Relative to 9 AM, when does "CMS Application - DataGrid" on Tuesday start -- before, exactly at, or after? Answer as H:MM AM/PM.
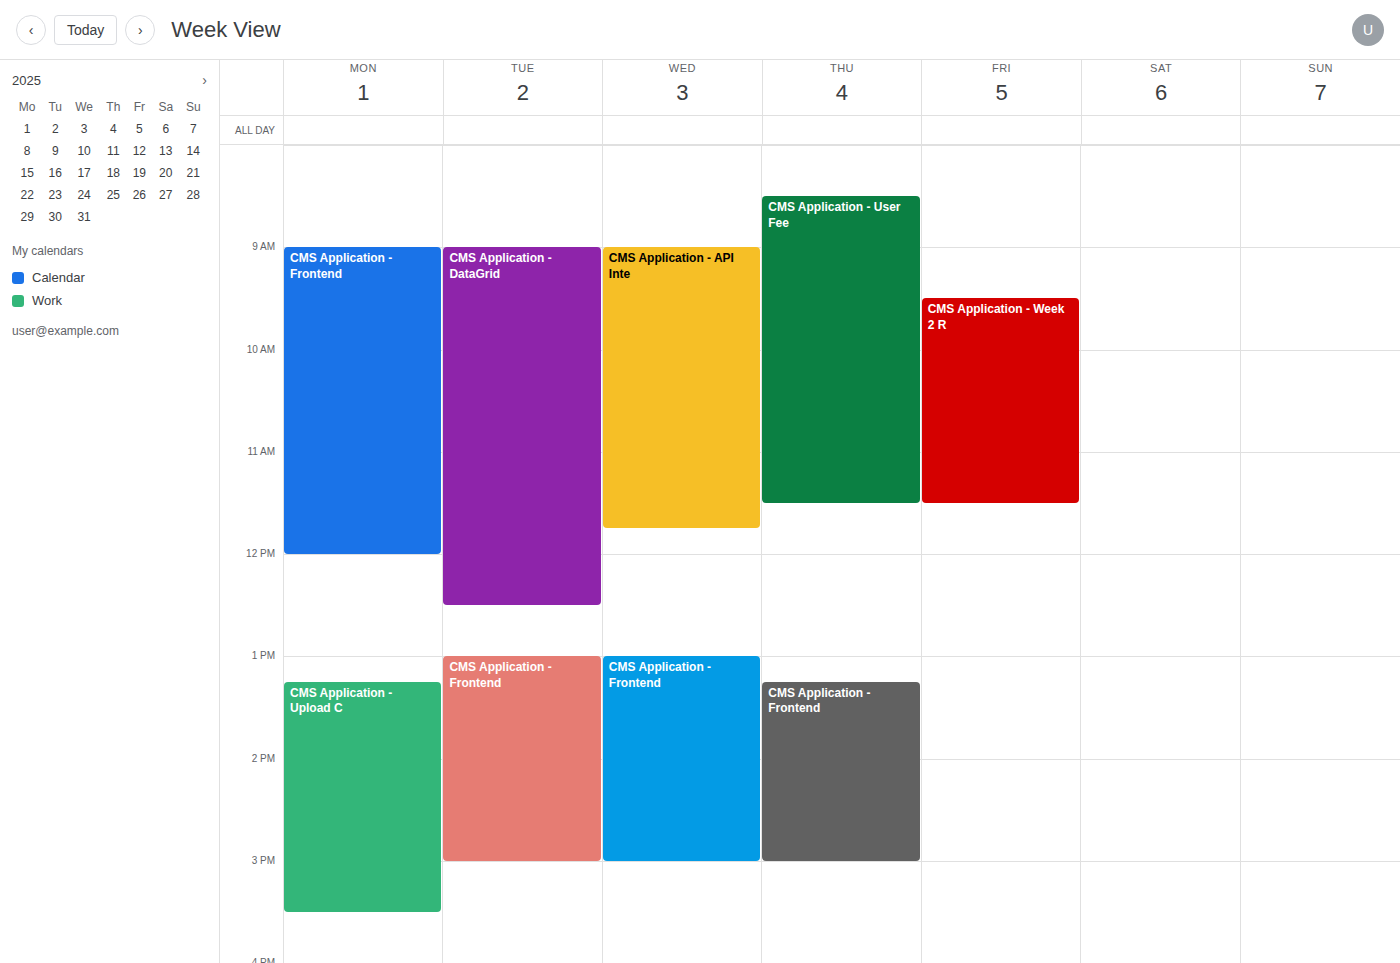
9:00 AM -- exactly at 9 AM, on the 9 AM line.